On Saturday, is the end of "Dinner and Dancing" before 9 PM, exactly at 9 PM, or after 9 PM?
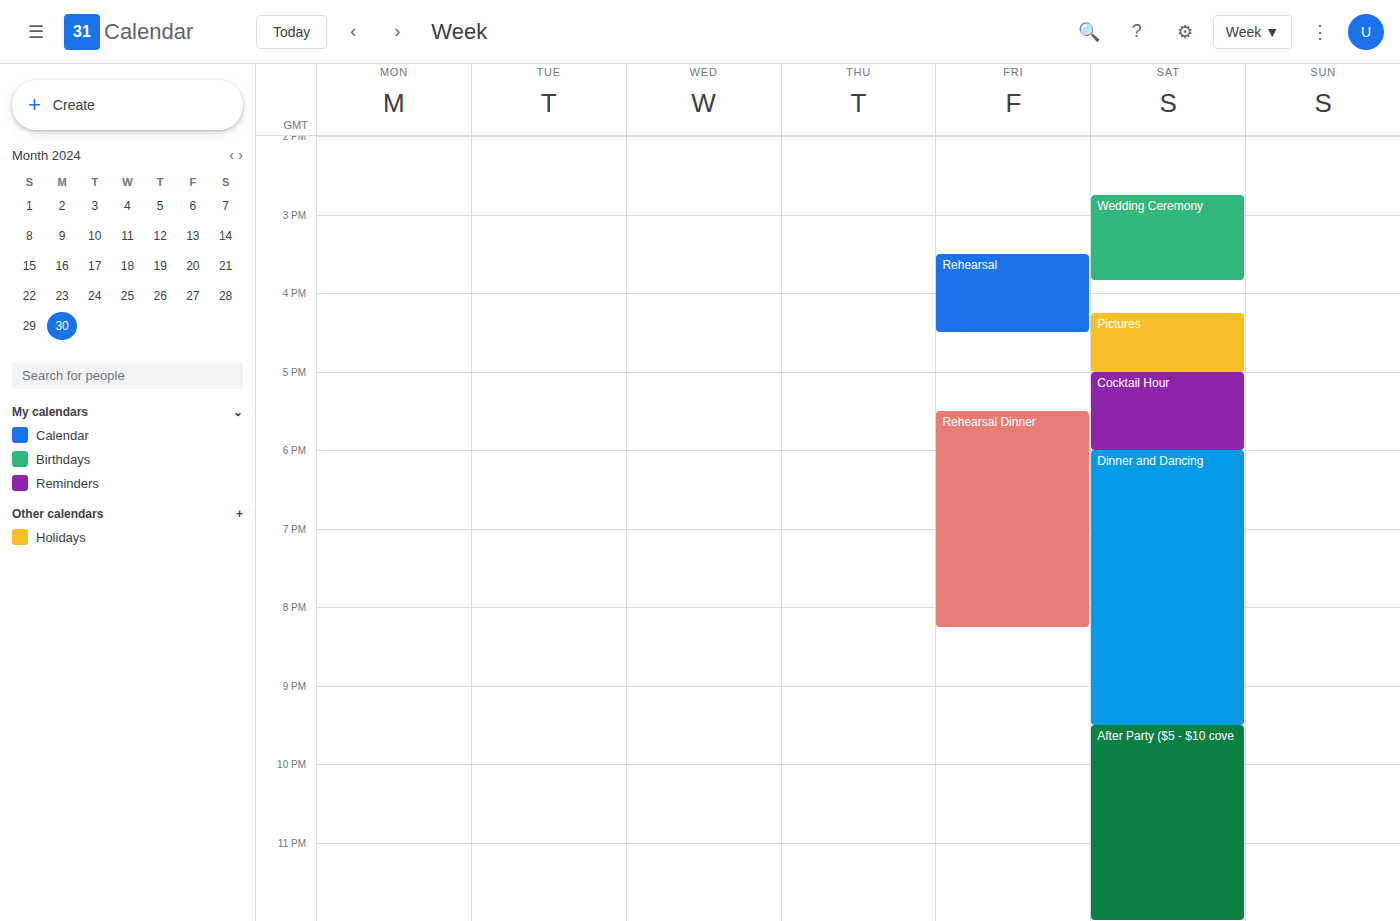
9:30 PM -- after 9 PM, 30 minutes below the 9 PM line.